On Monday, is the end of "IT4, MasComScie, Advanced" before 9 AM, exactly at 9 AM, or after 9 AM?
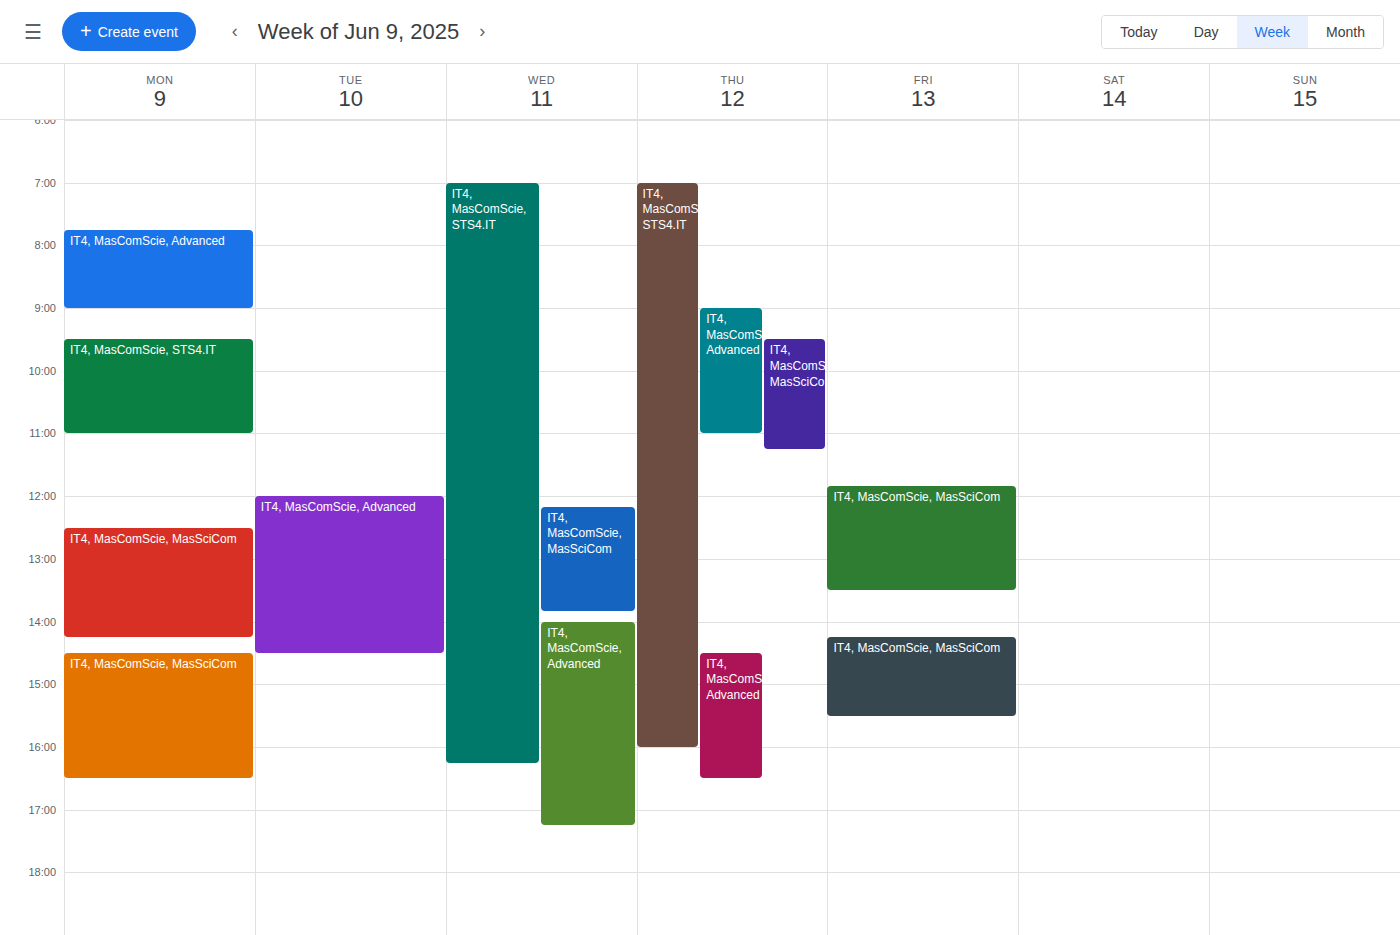
9:00 AM -- exactly at 9 AM, on the 9 AM line.